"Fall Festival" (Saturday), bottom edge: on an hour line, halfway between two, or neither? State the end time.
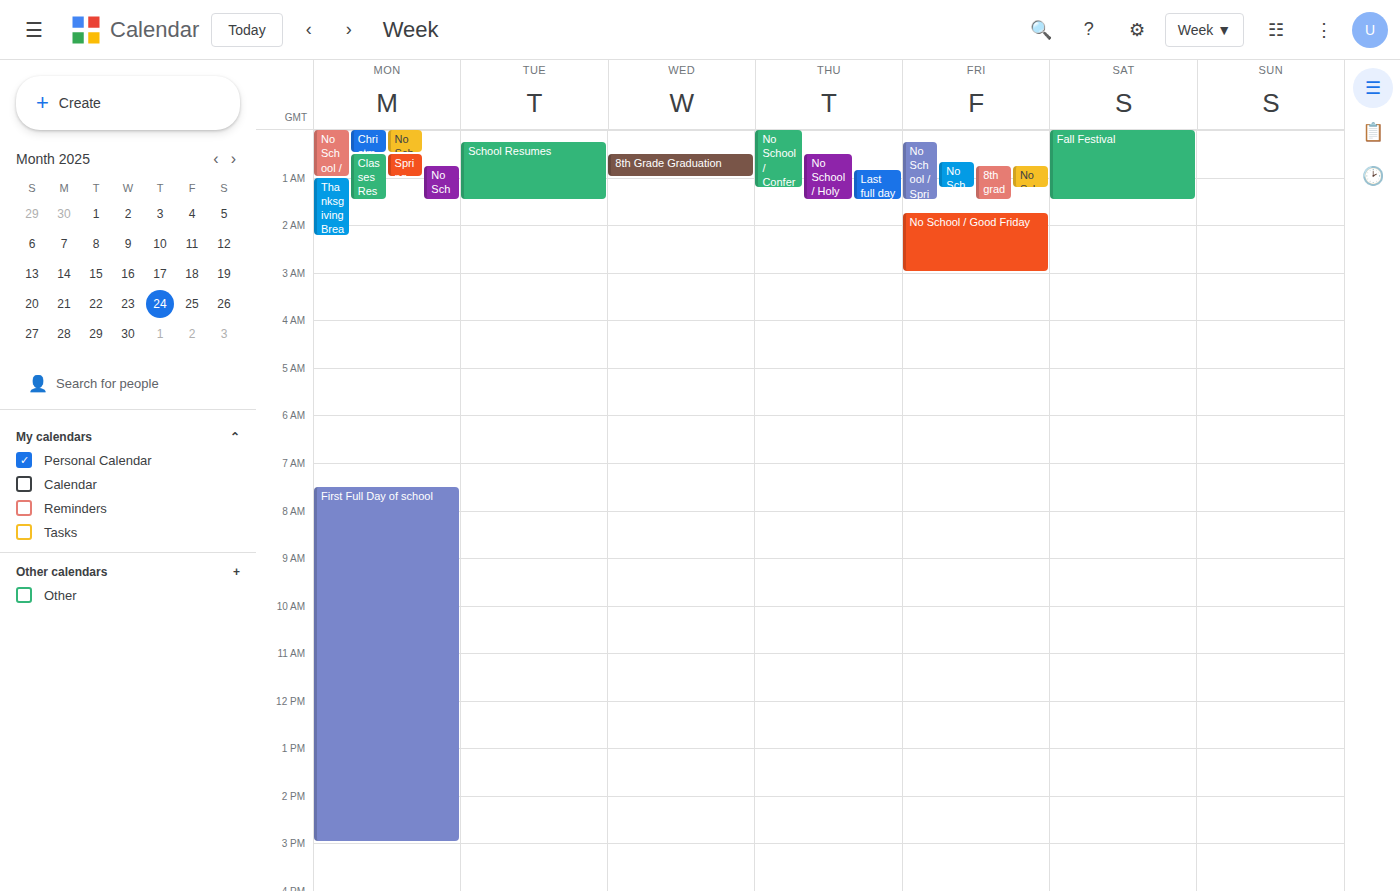
1:30 AM -- halfway between the 1 AM and 2 AM lines.